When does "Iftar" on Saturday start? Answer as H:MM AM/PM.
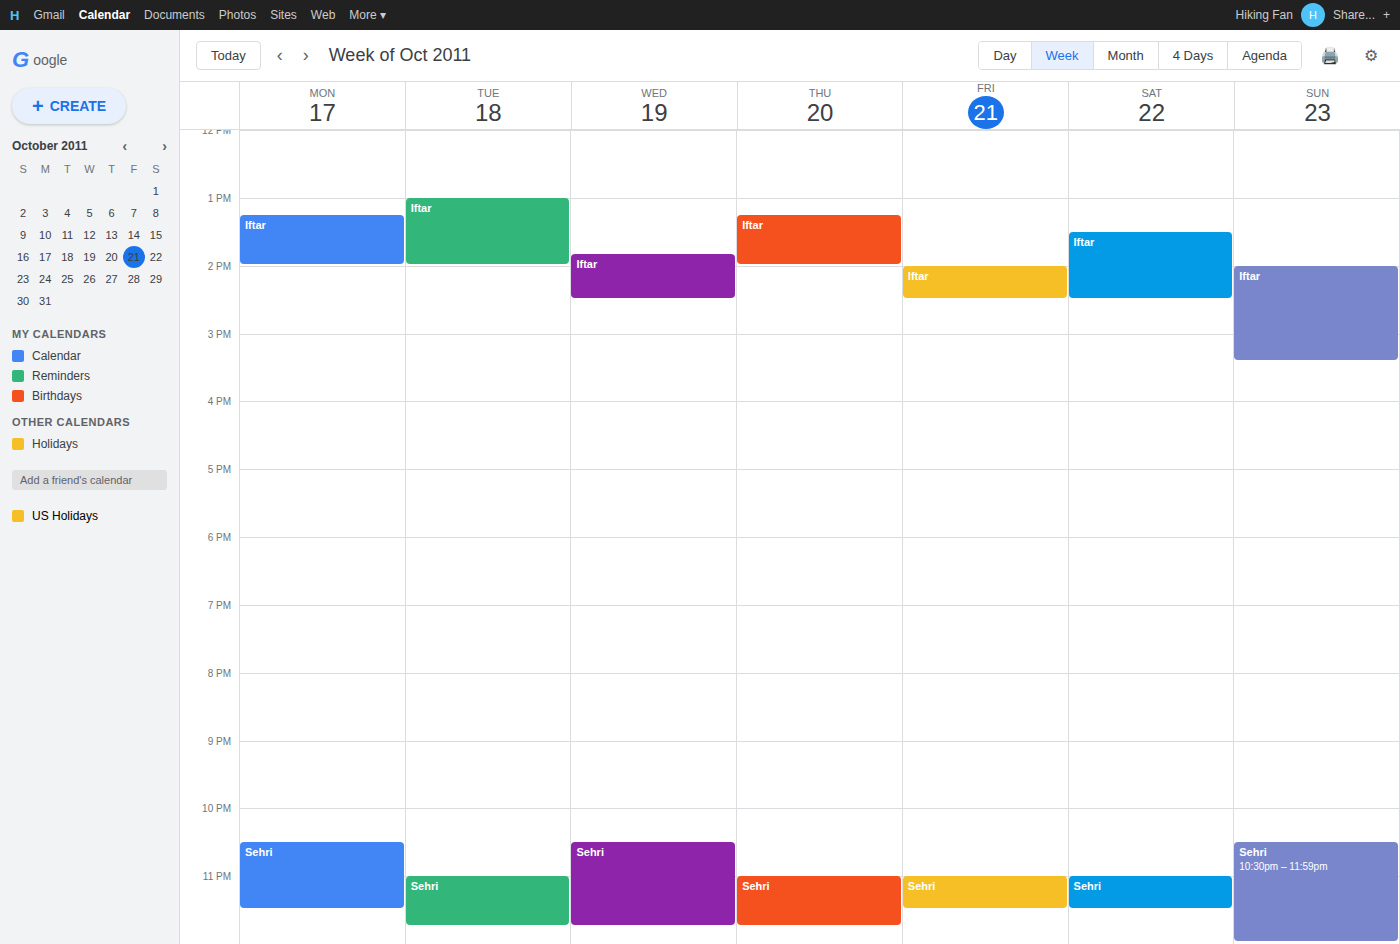
1:30 PM